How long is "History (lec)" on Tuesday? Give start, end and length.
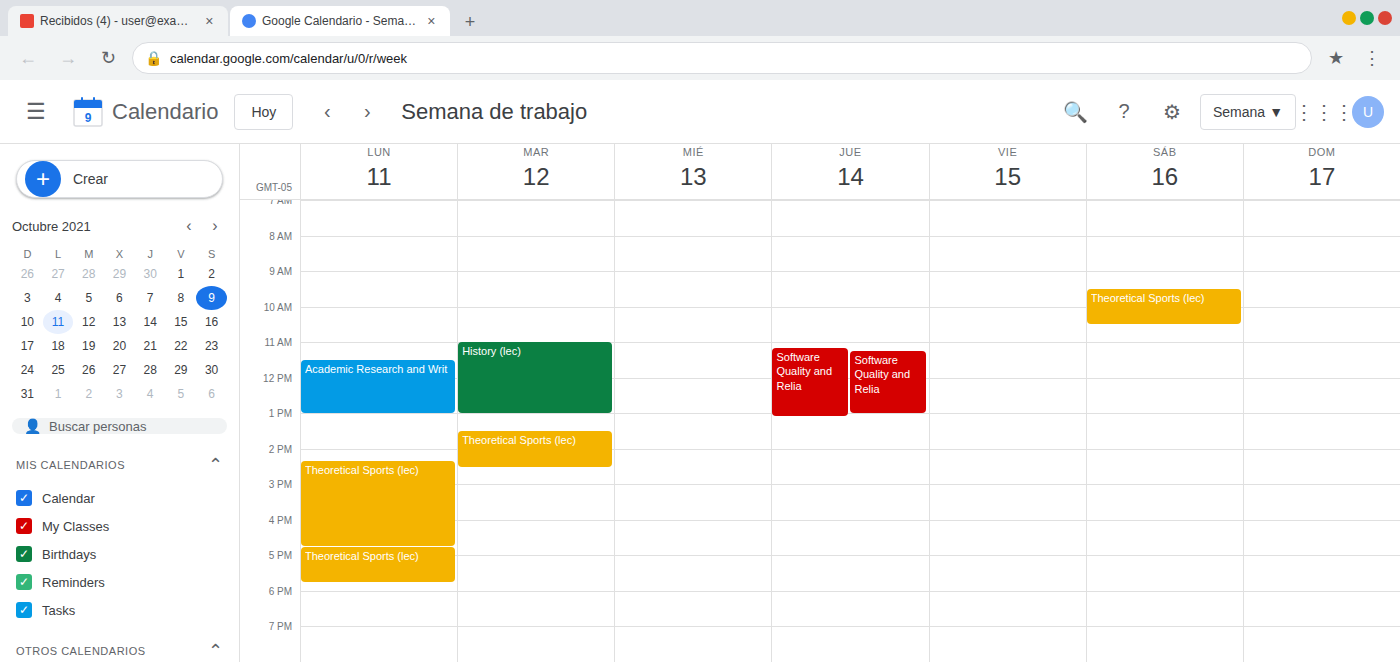
11:00 AM to 1:00 PM, 2 hours